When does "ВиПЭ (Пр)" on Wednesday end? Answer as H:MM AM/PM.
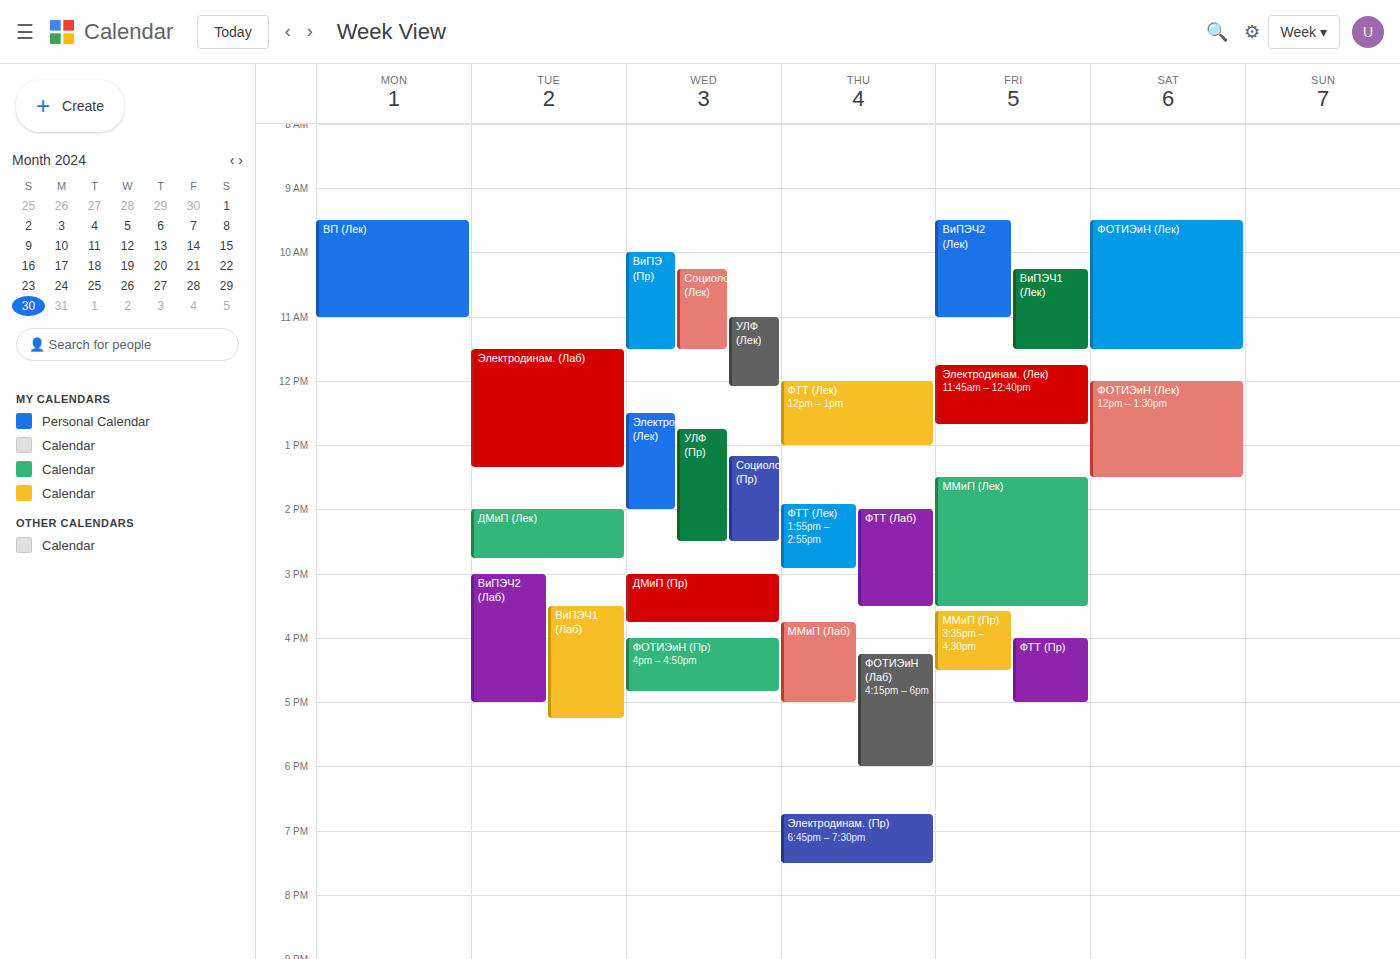
11:30 AM